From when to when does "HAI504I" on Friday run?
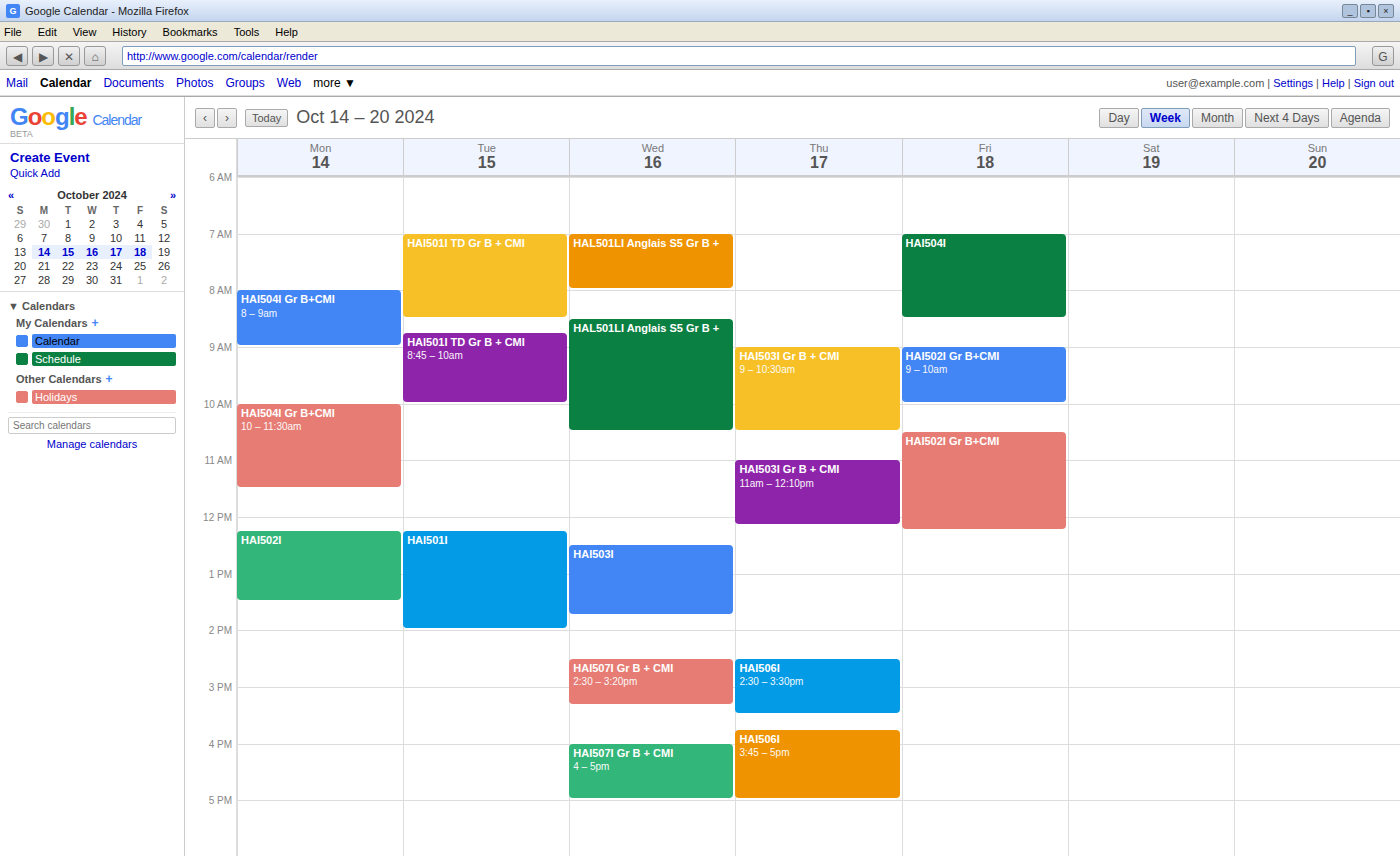
7:00 AM to 8:30 AM